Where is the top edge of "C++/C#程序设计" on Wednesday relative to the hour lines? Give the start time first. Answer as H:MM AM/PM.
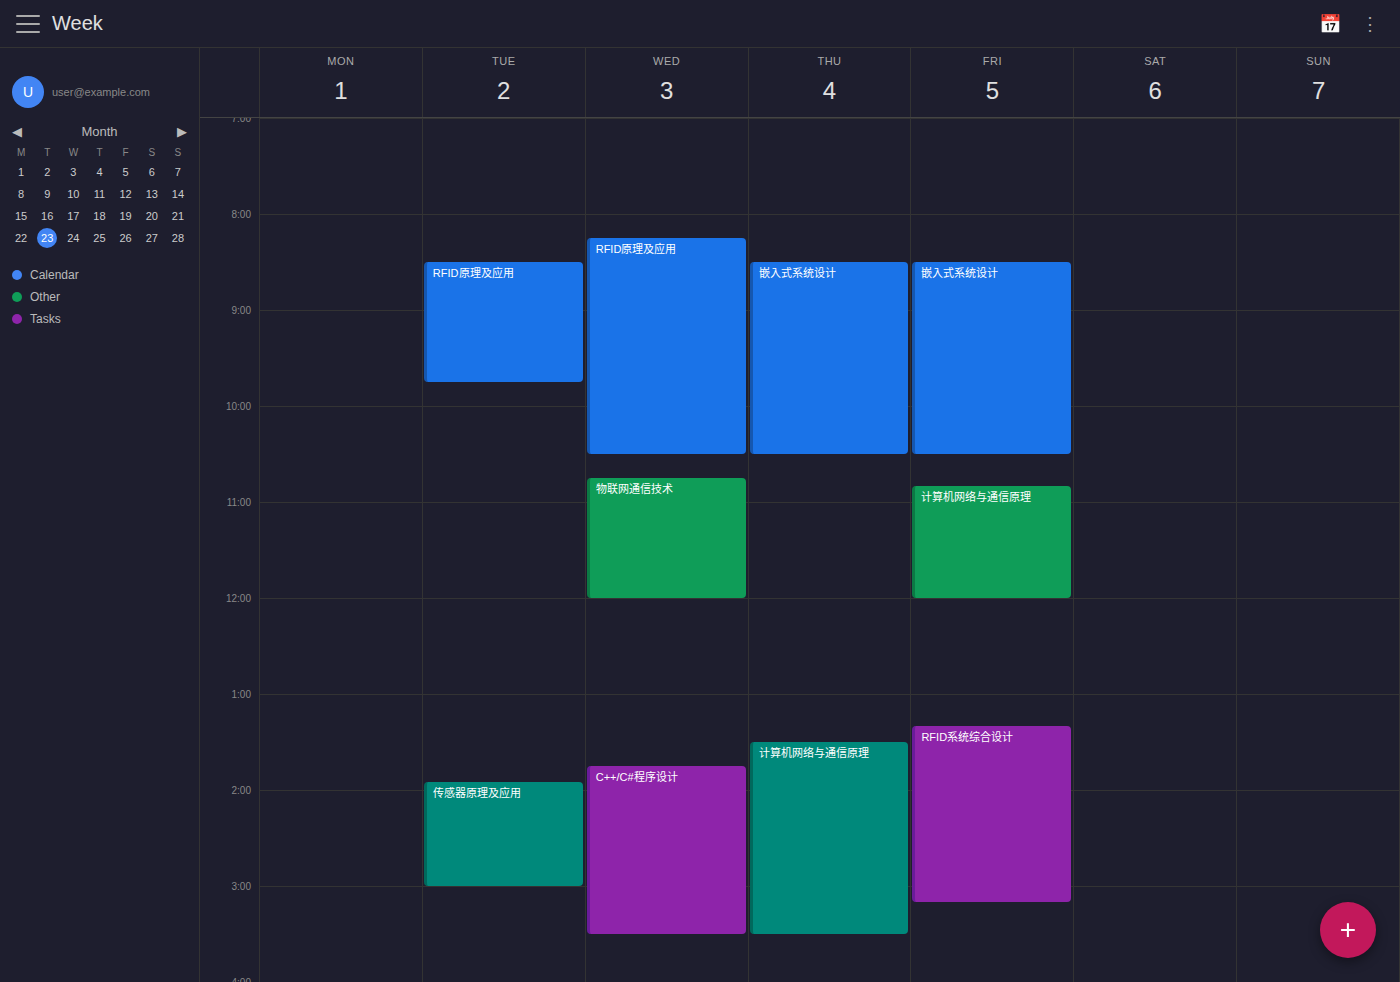
1:45 PM -- neither: three quarters of the way from the 1 PM line to the 2 PM line.